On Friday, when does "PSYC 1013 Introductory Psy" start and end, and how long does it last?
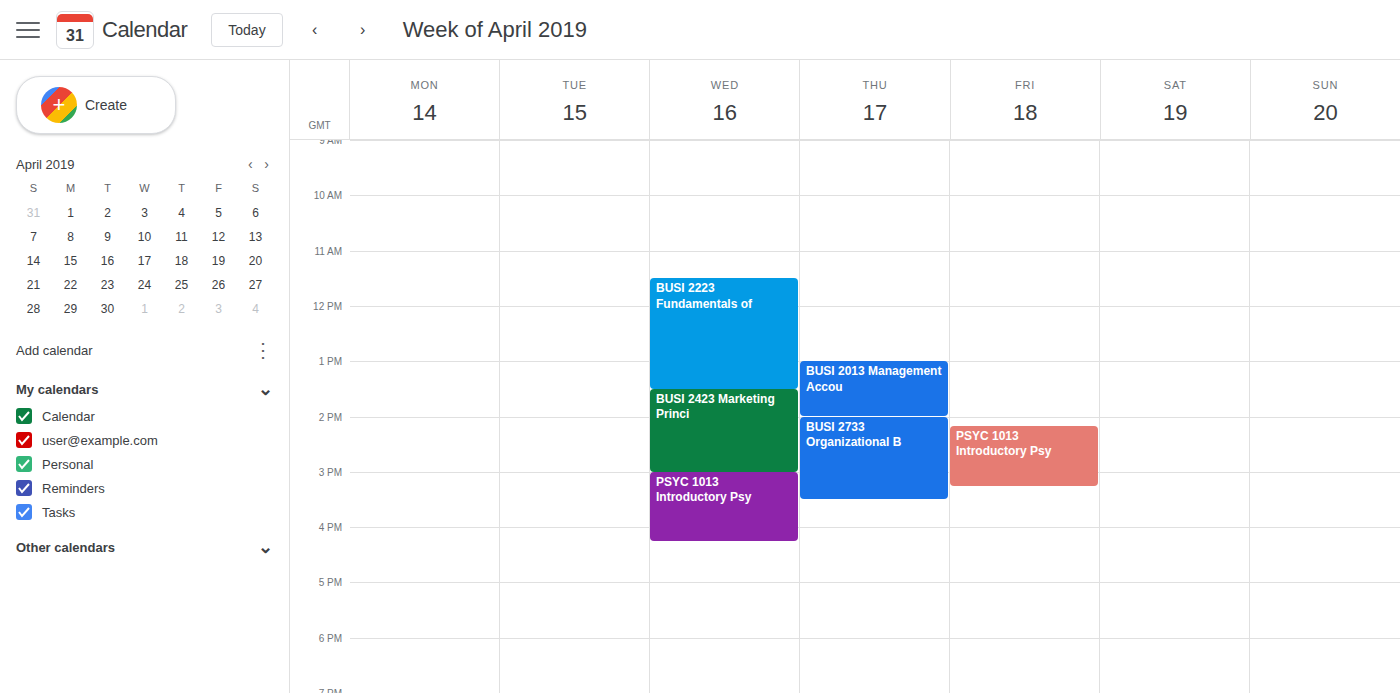
2:10 PM to 3:15 PM, 1 hour 5 minutes